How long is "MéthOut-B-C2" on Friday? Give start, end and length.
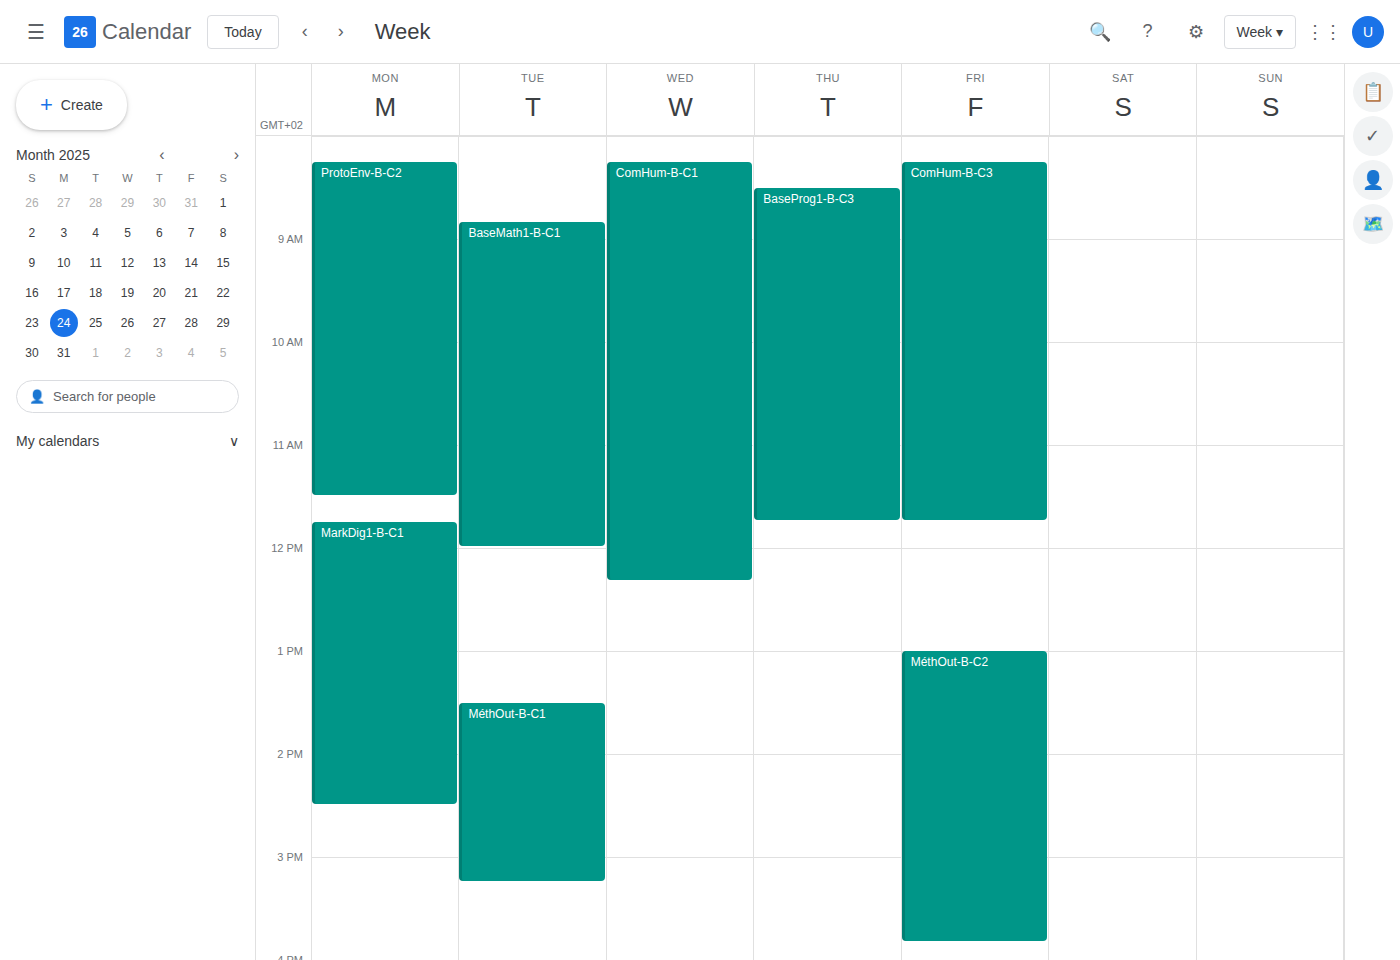
1:00 PM to 3:50 PM, 2 hours 50 minutes